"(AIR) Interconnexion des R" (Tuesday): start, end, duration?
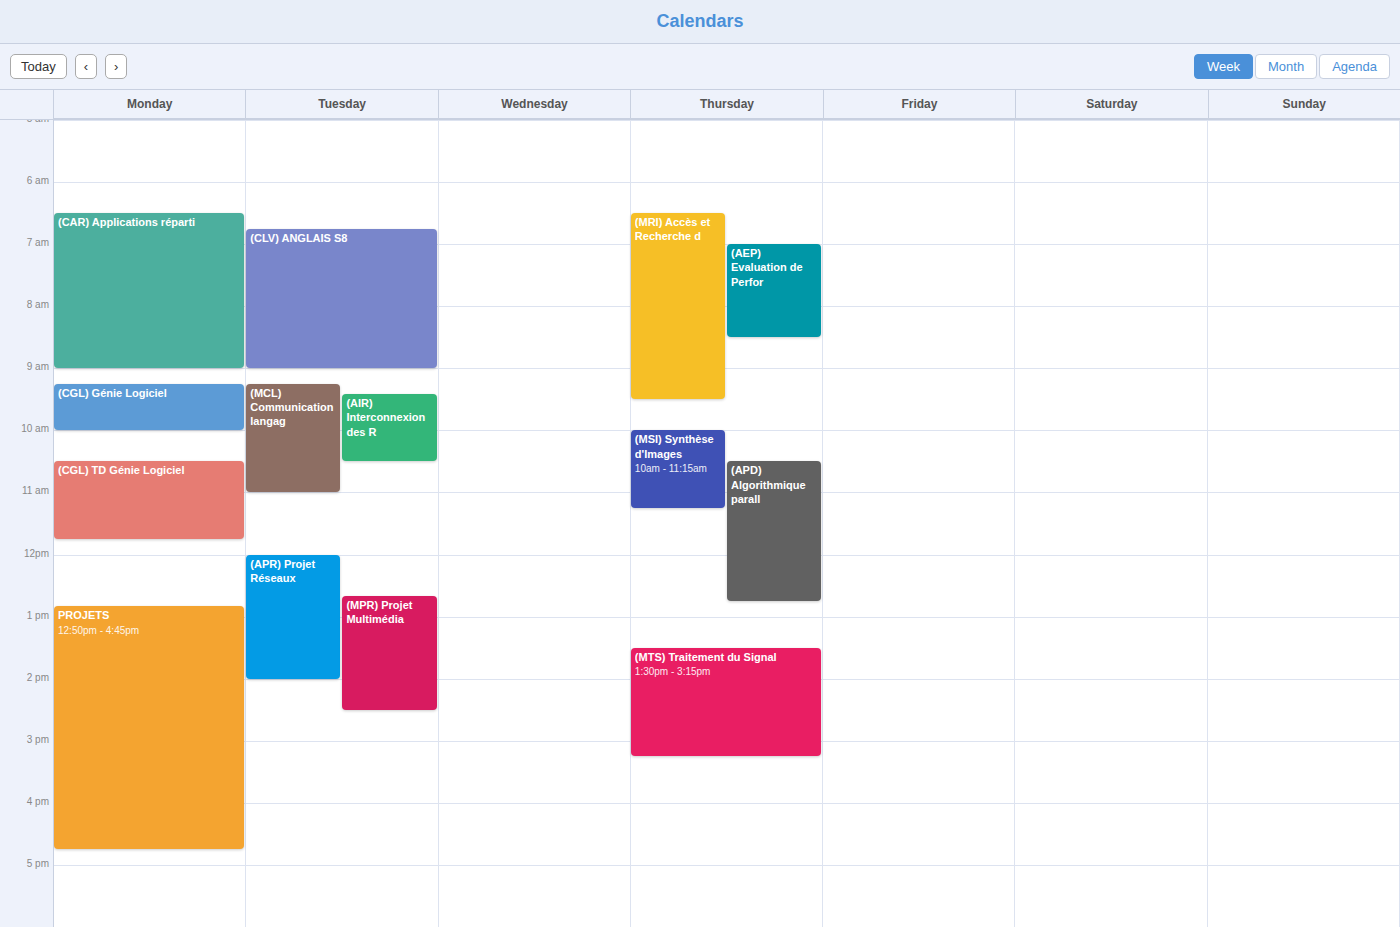
9:25 AM to 10:30 AM, 1 hour 5 minutes